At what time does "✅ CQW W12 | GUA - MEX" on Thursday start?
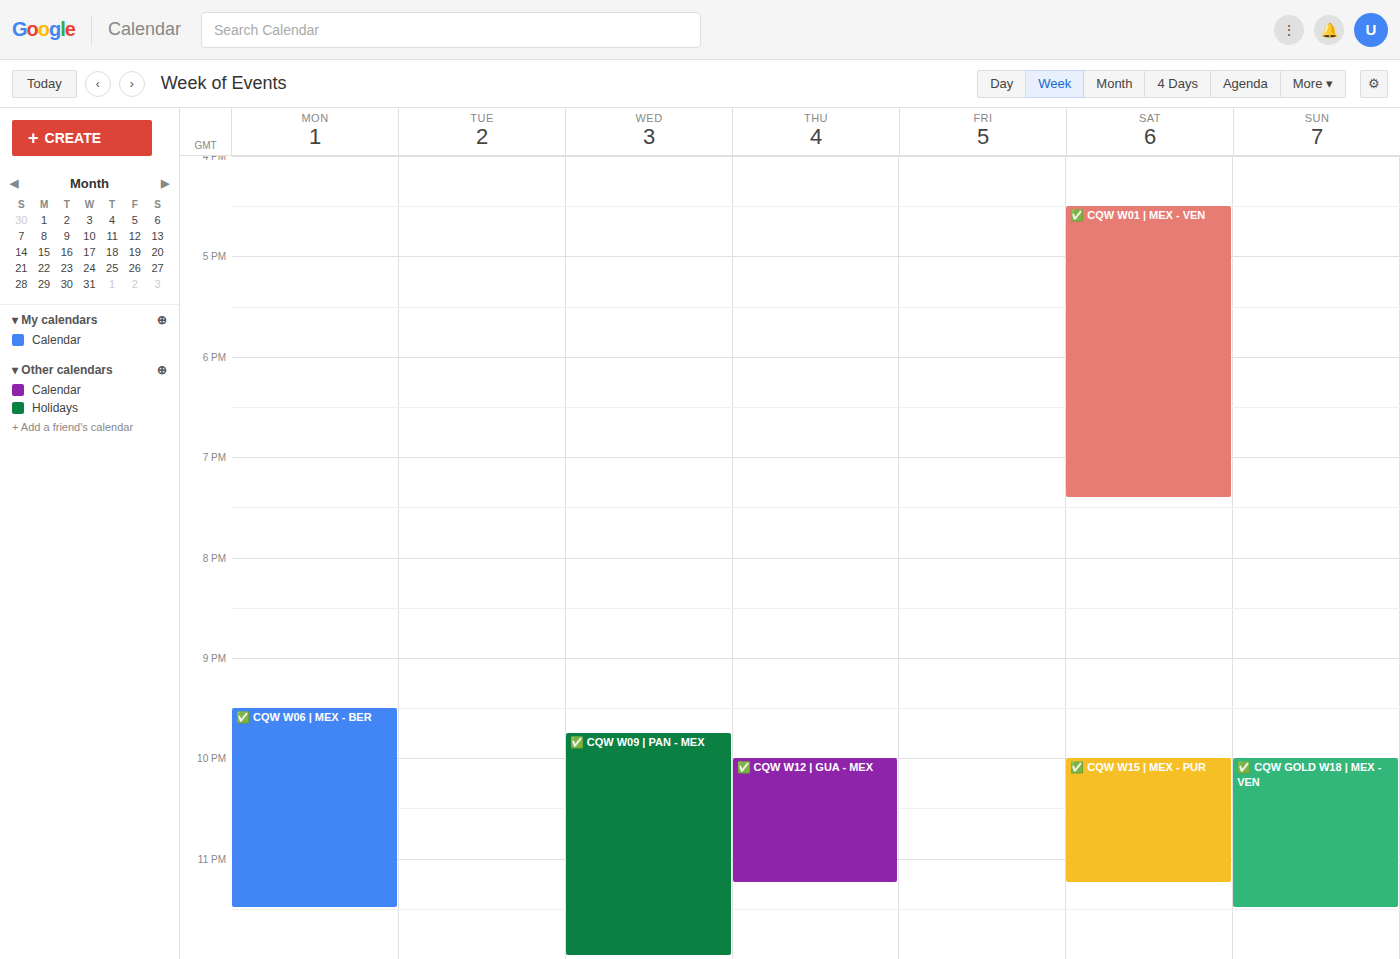
22:00